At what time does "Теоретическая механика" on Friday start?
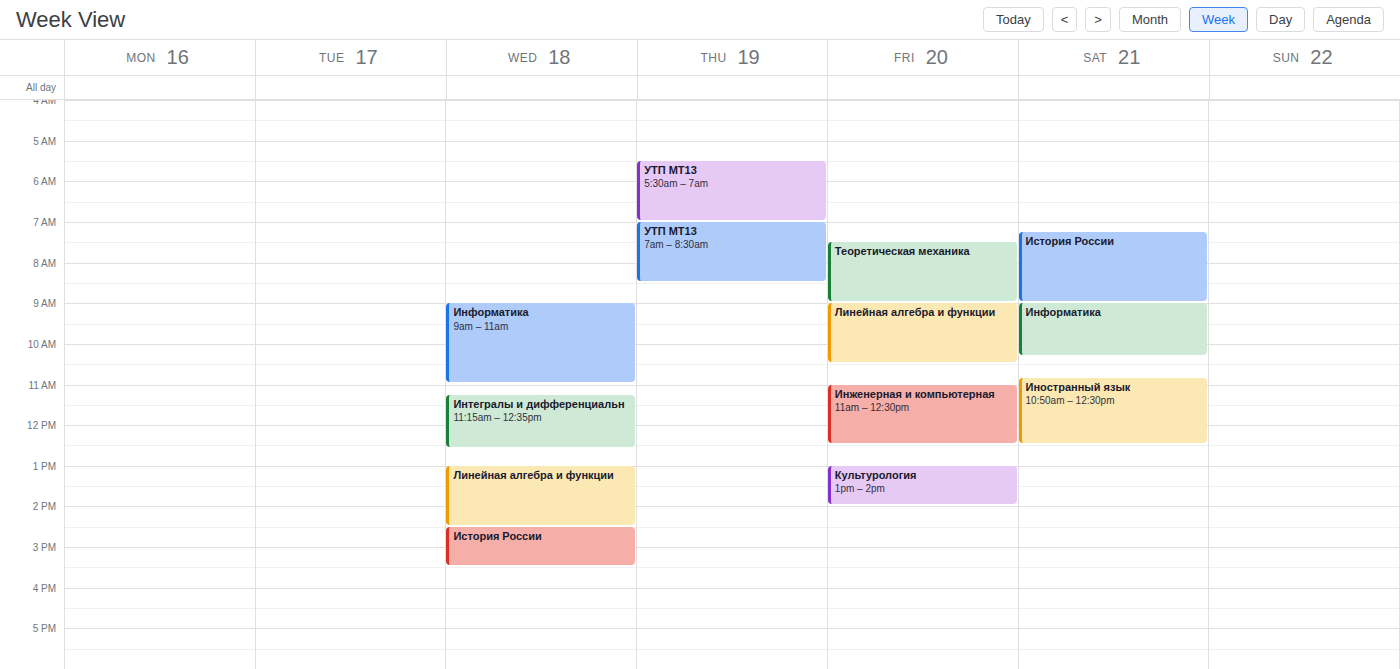
7:30 AM